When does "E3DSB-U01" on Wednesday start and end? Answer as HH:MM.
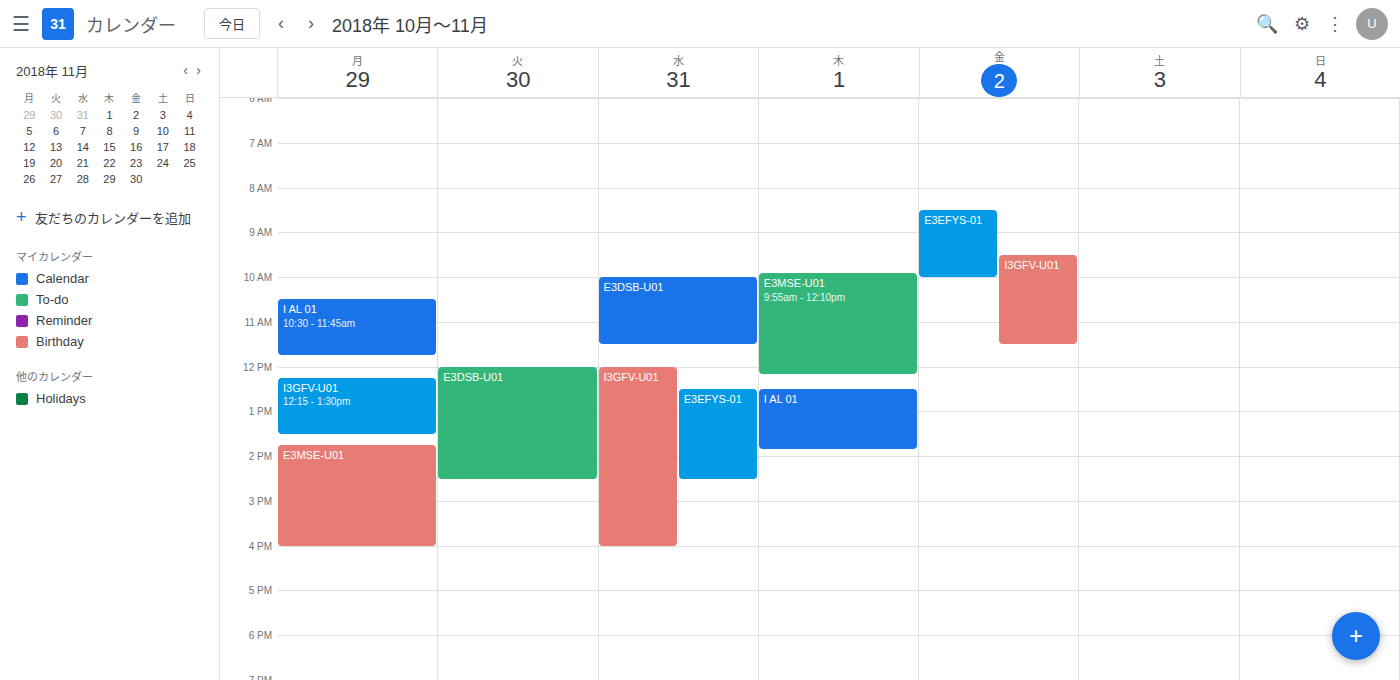
10:00 to 11:30